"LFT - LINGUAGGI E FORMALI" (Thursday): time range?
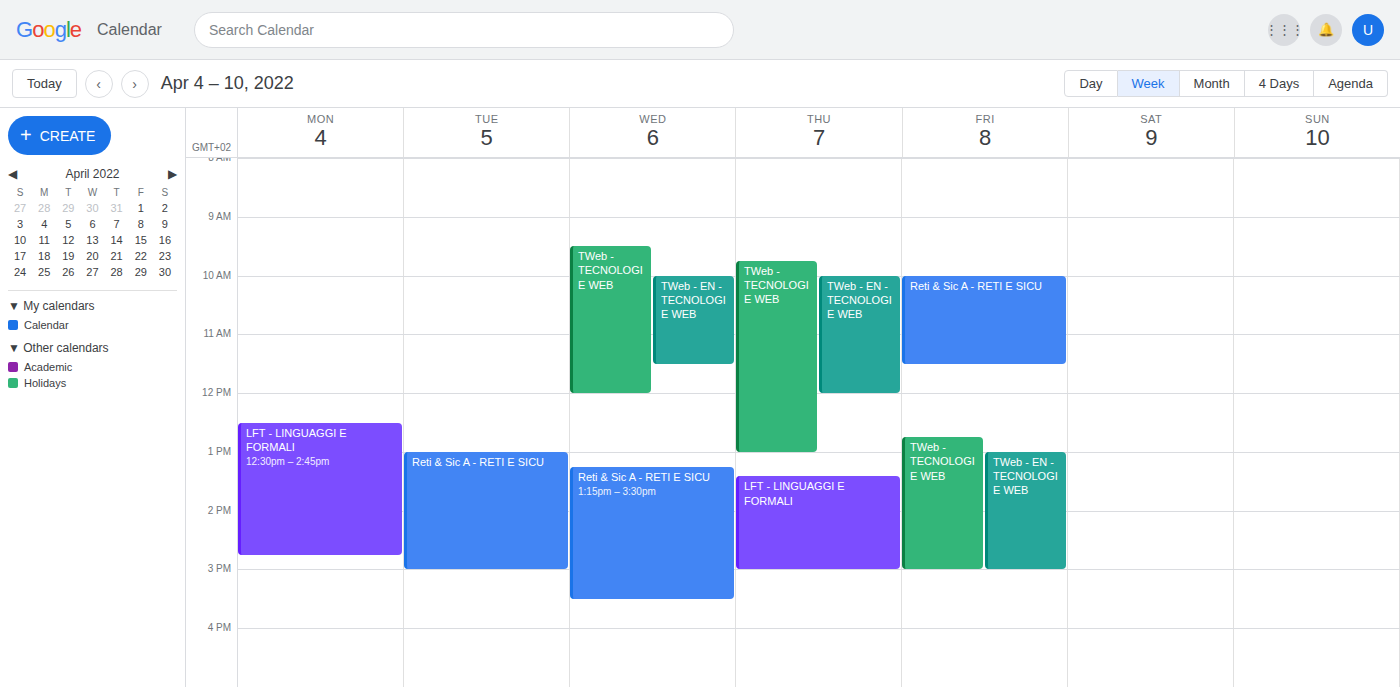
1:25 PM to 3:00 PM